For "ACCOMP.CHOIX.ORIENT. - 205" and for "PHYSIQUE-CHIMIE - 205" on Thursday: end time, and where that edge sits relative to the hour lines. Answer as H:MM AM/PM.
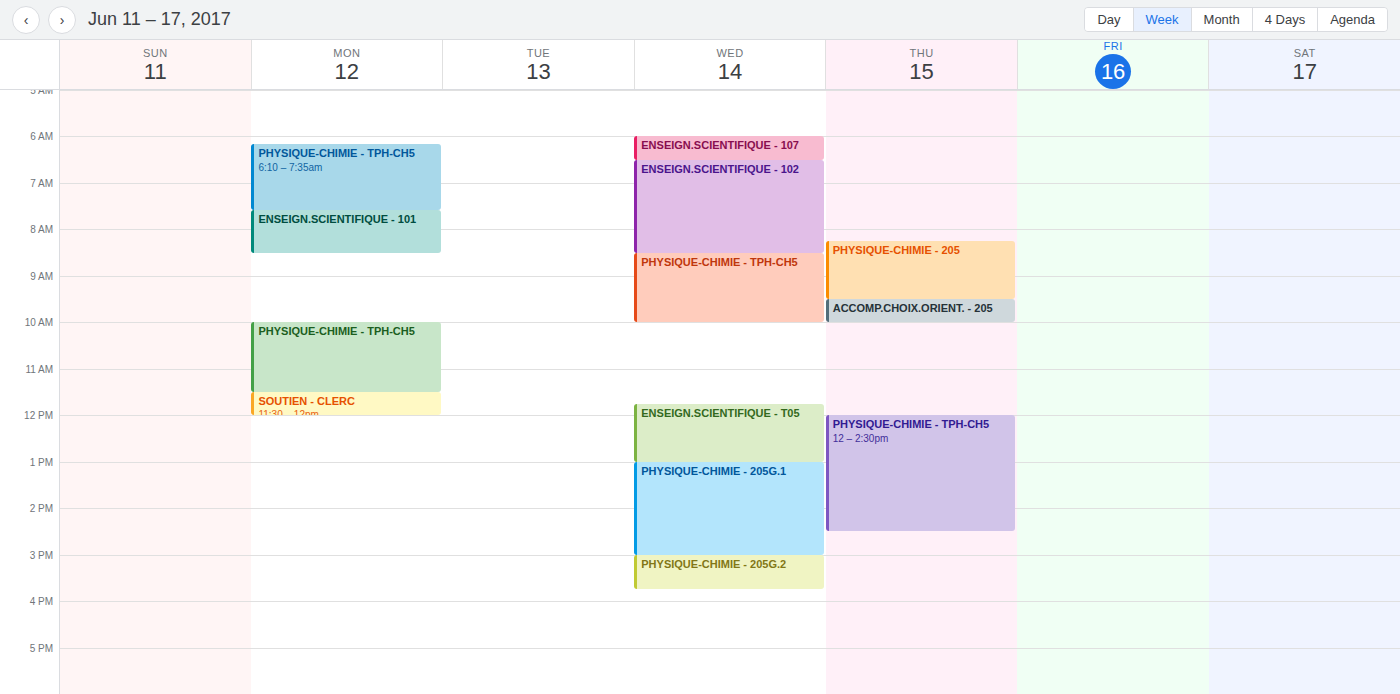
"ACCOMP.CHOIX.ORIENT. - 205": 10:00 AM, exactly on the 10 AM line. "PHYSIQUE-CHIMIE - 205": 9:30 AM, halfway between the 9 AM and 10 AM lines.